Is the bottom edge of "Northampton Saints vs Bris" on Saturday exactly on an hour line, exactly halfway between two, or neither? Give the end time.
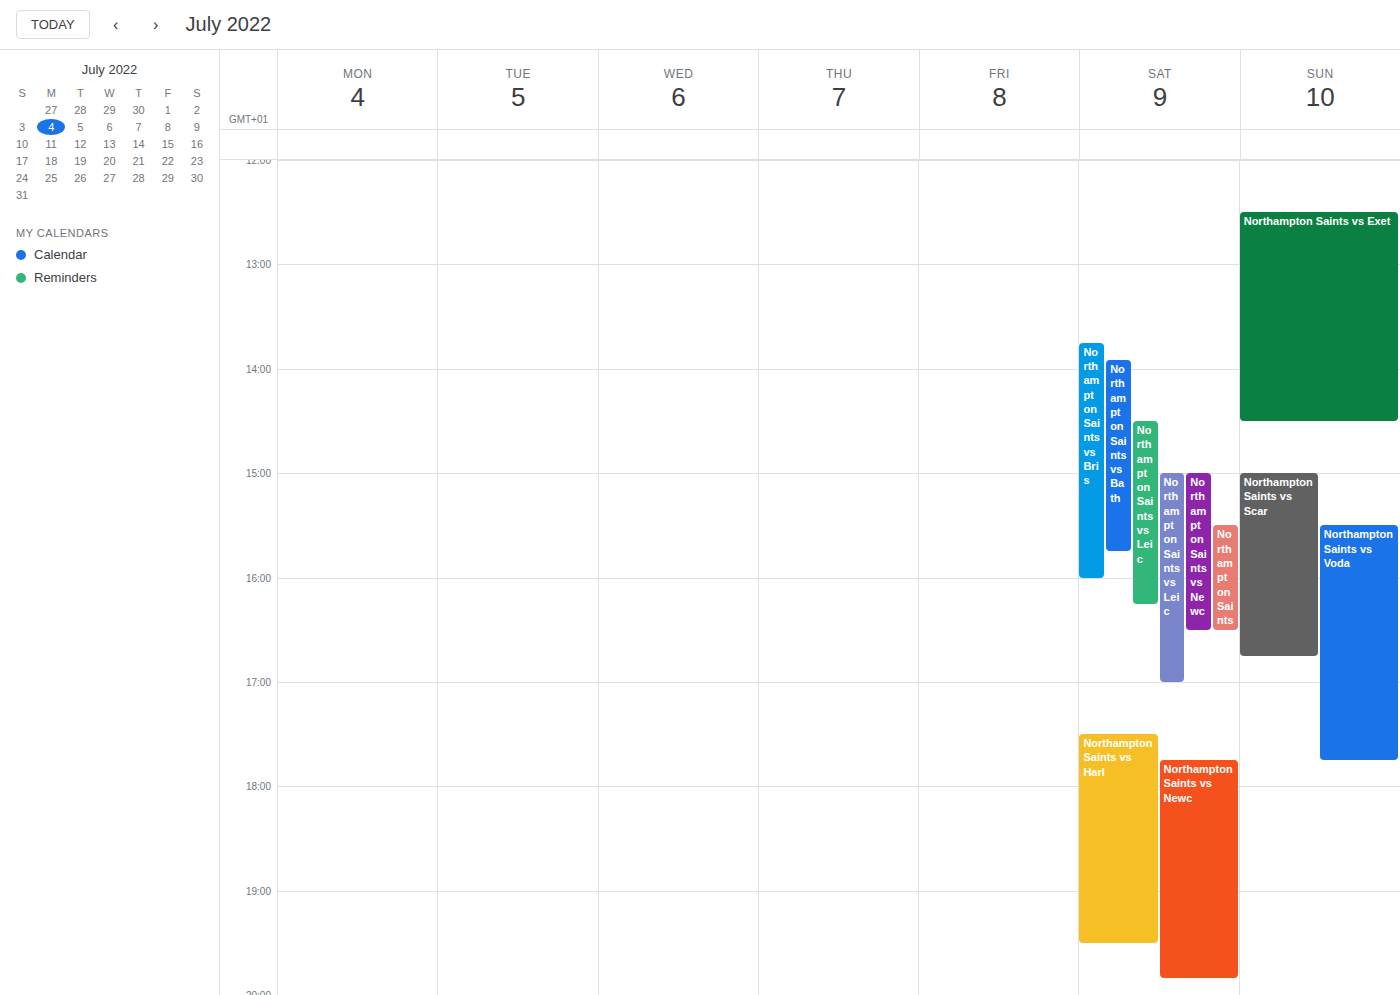
4:00 PM -- exactly on the 4 PM line.